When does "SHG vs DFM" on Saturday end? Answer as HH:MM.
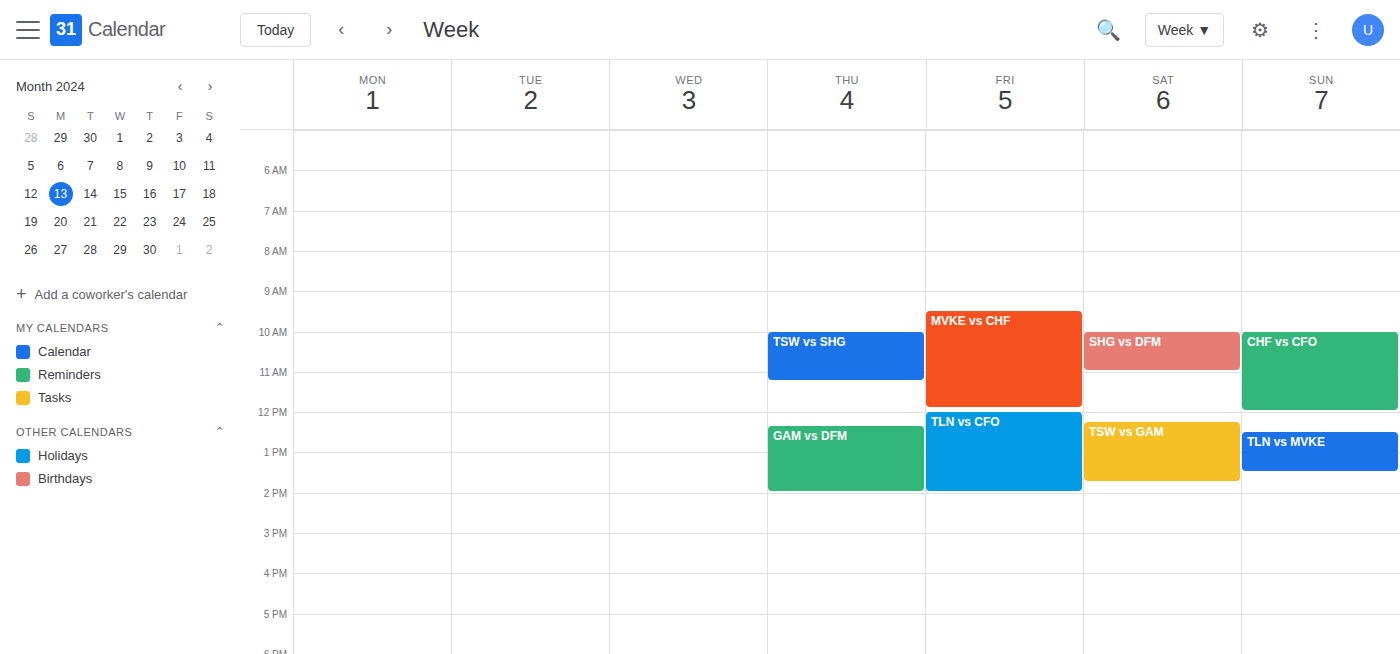
11:00